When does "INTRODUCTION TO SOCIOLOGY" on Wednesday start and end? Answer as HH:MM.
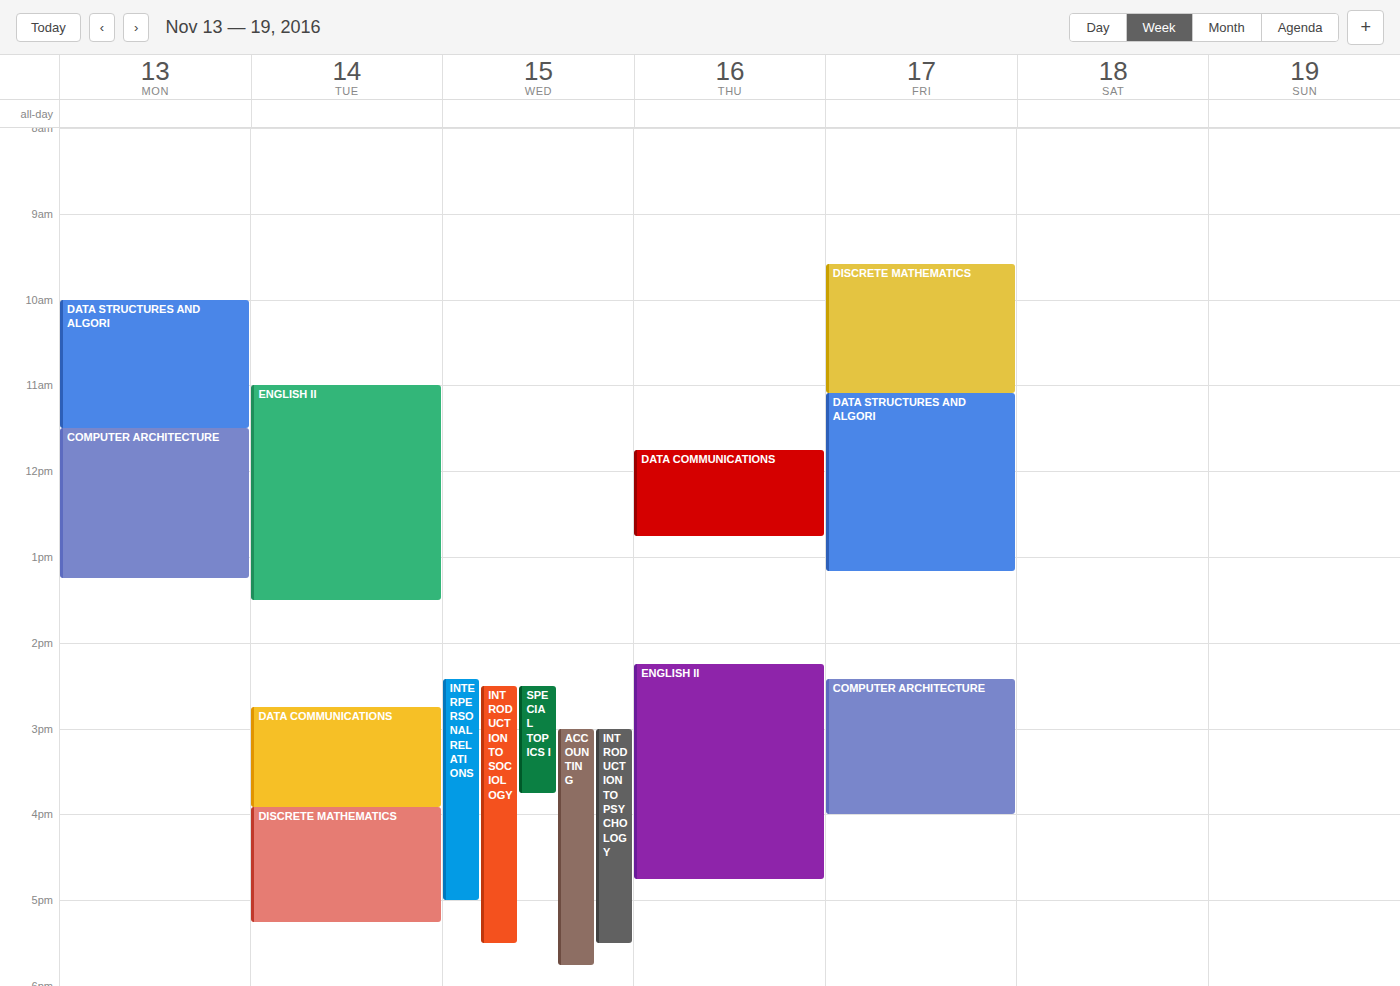
14:30 to 17:30